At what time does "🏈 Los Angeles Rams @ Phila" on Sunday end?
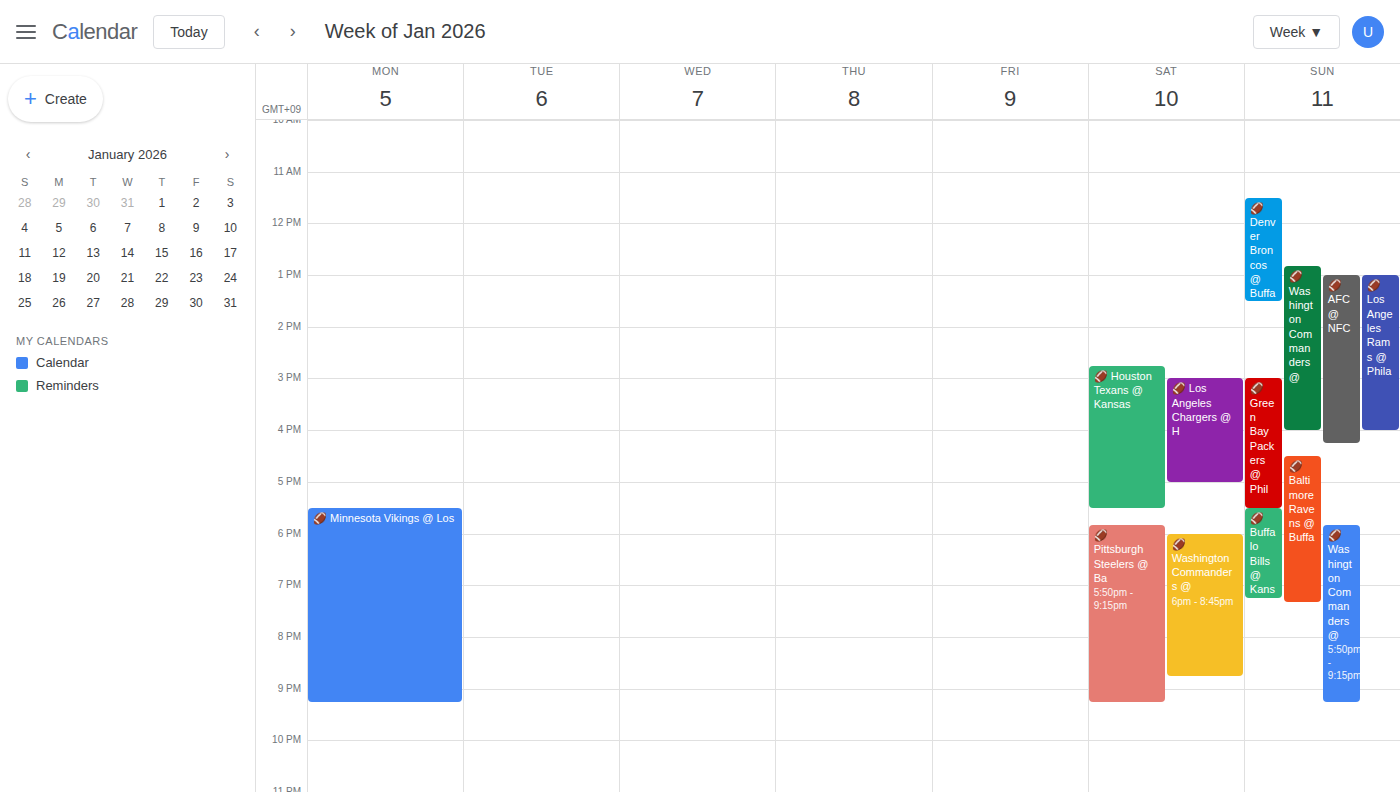
4:00 PM